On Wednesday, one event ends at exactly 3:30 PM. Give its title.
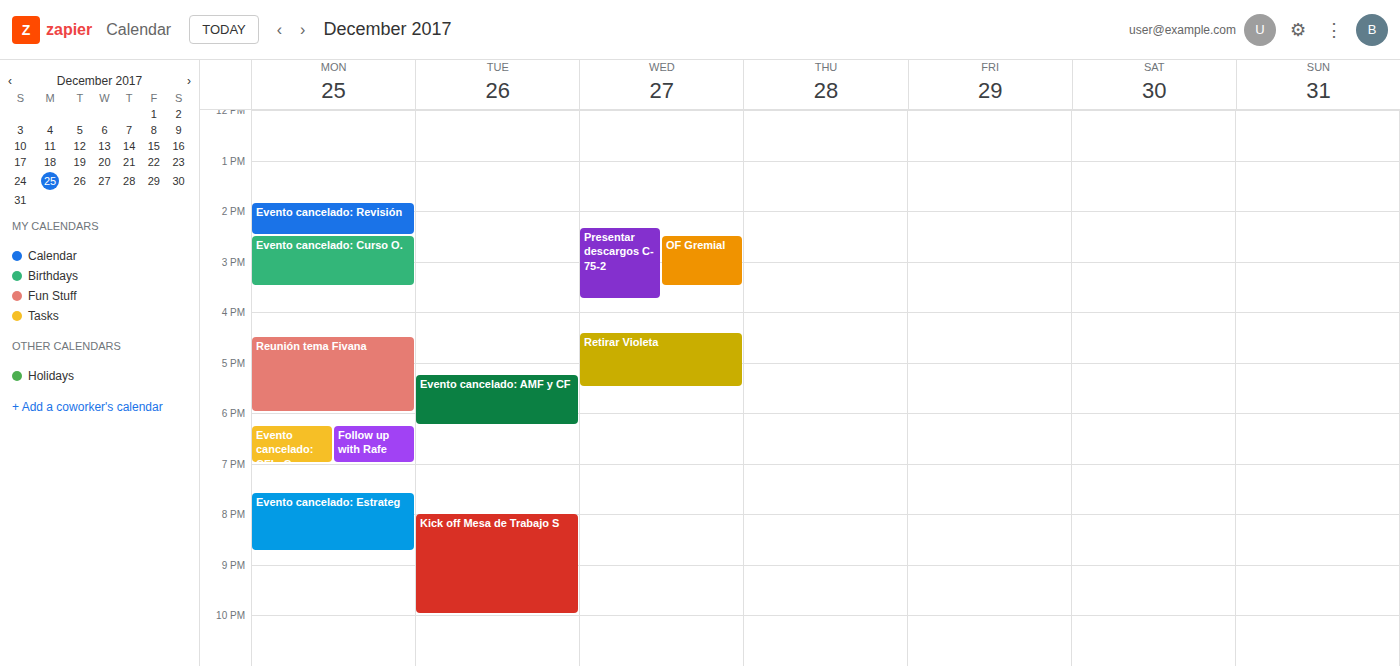
"OF Gremial"